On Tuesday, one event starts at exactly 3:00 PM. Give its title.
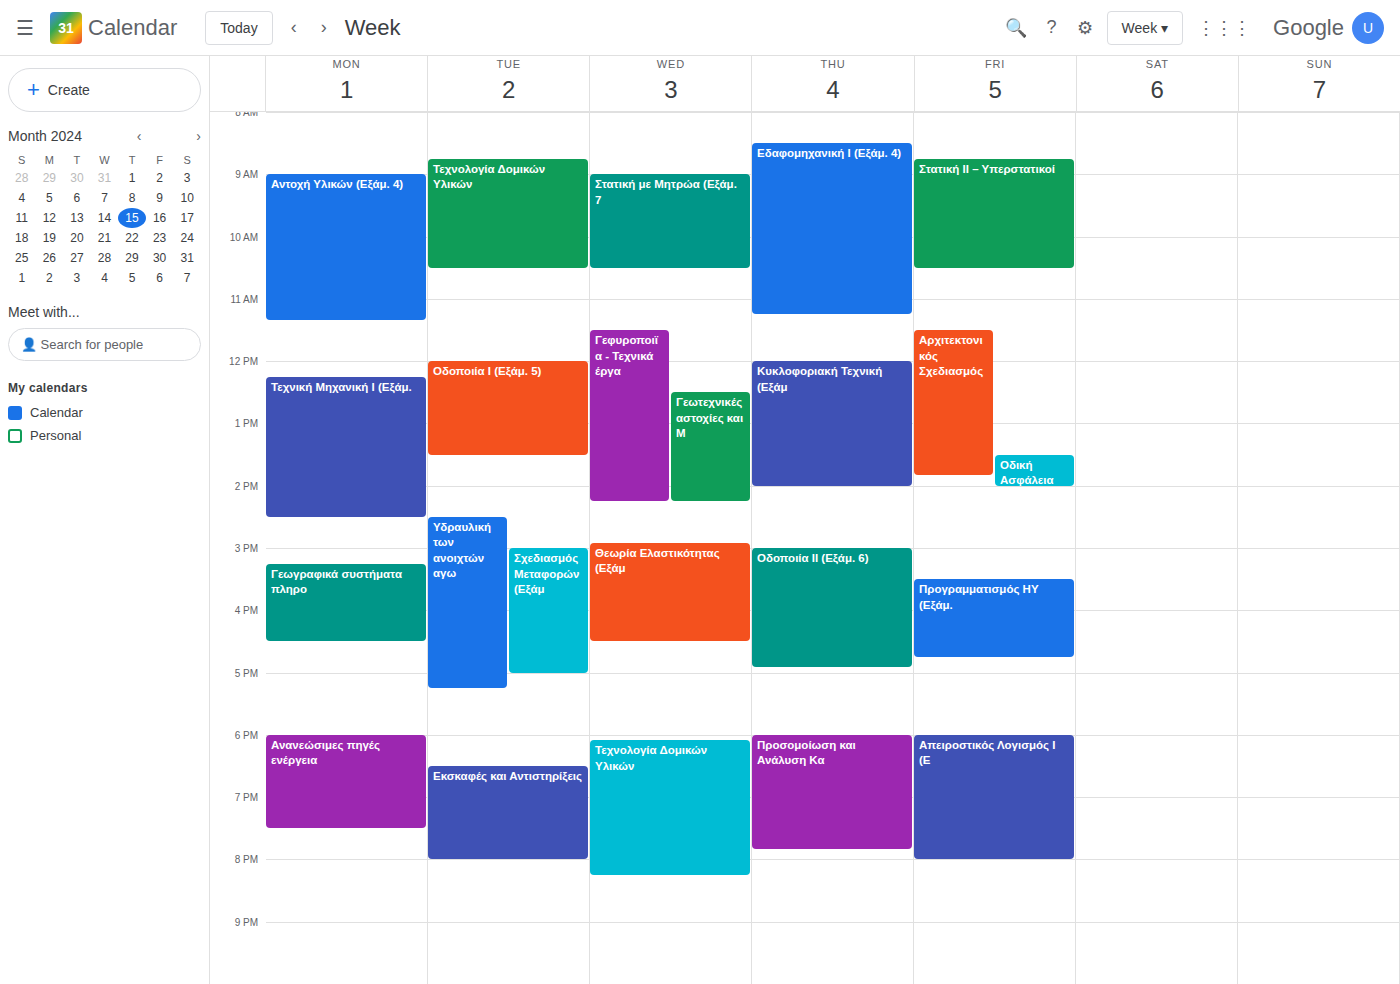
"Σχεδιασμός Μεταφορών (Εξάμ"